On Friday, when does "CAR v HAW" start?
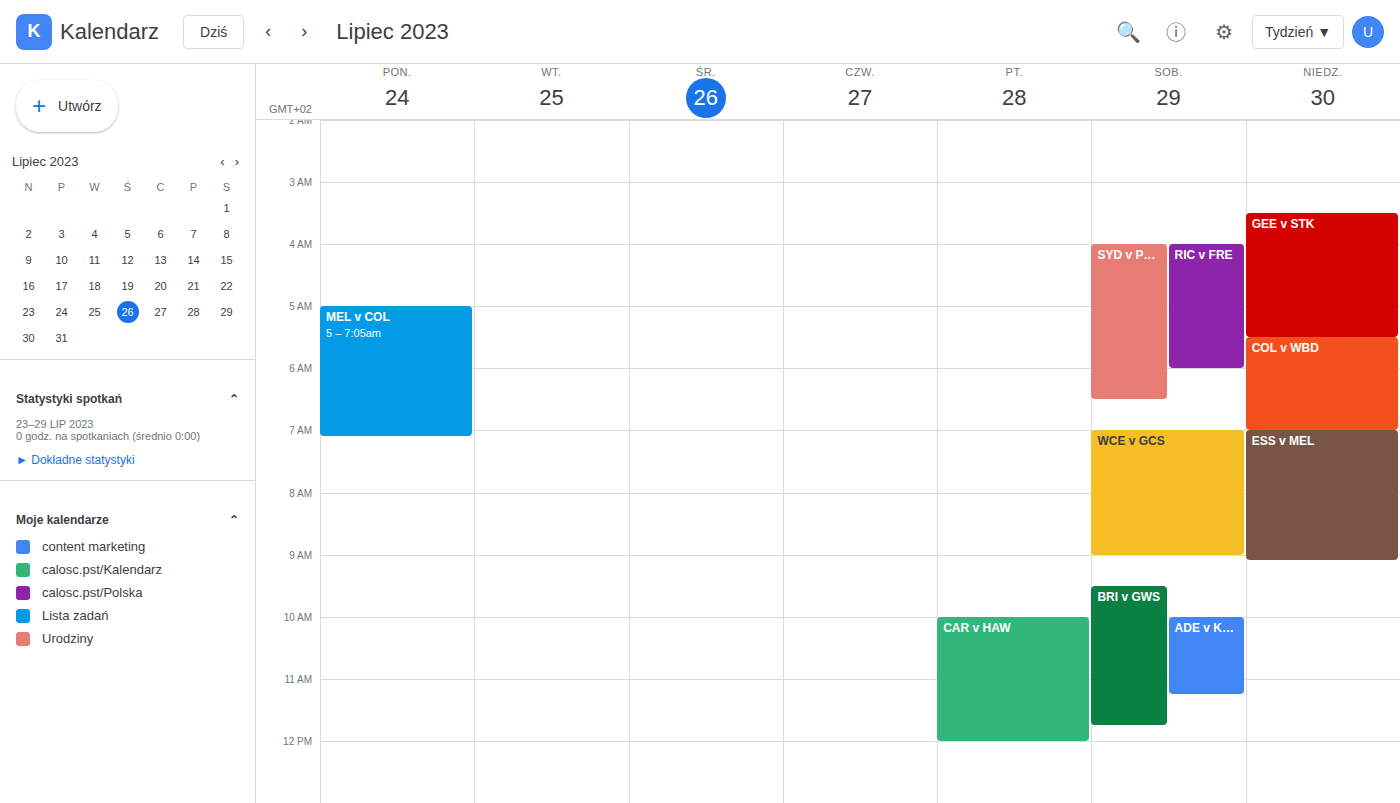
10:00 AM